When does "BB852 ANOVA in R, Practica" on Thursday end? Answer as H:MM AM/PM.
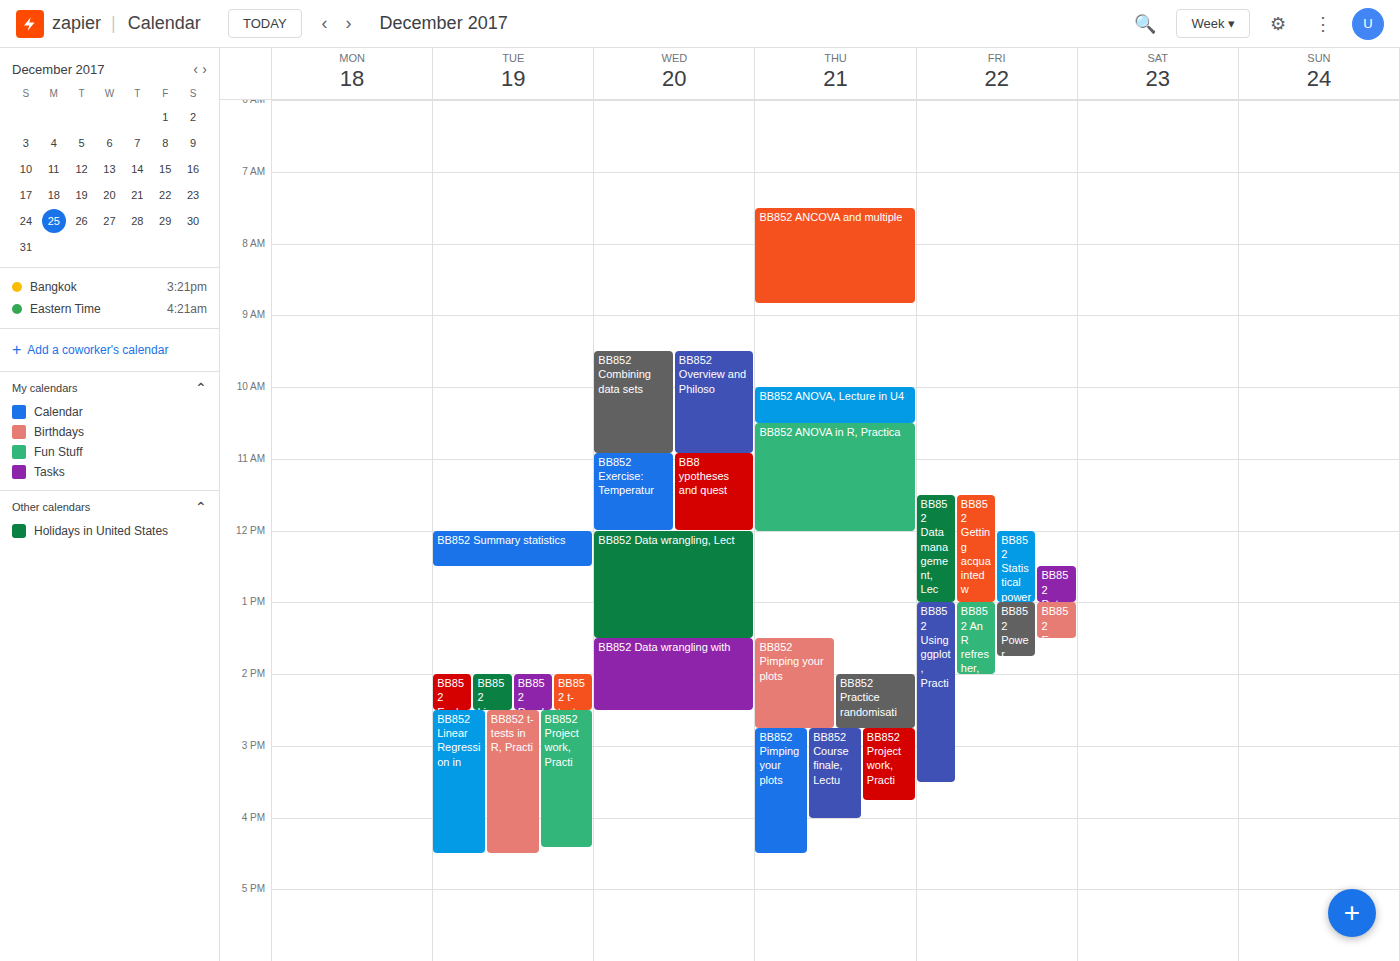
12:00 PM